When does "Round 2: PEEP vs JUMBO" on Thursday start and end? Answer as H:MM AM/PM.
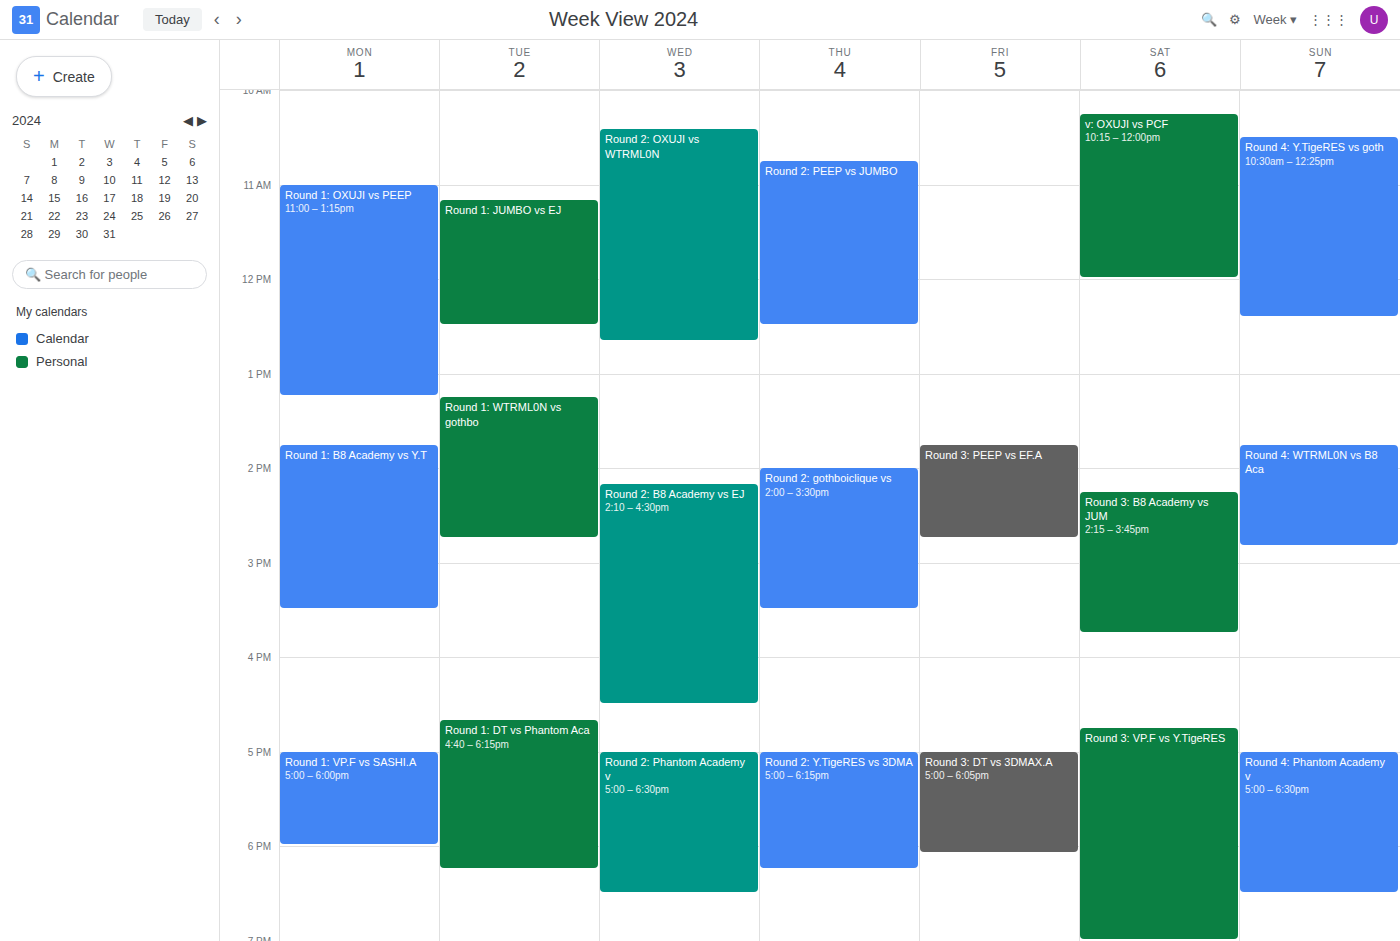
10:45 AM to 12:30 PM